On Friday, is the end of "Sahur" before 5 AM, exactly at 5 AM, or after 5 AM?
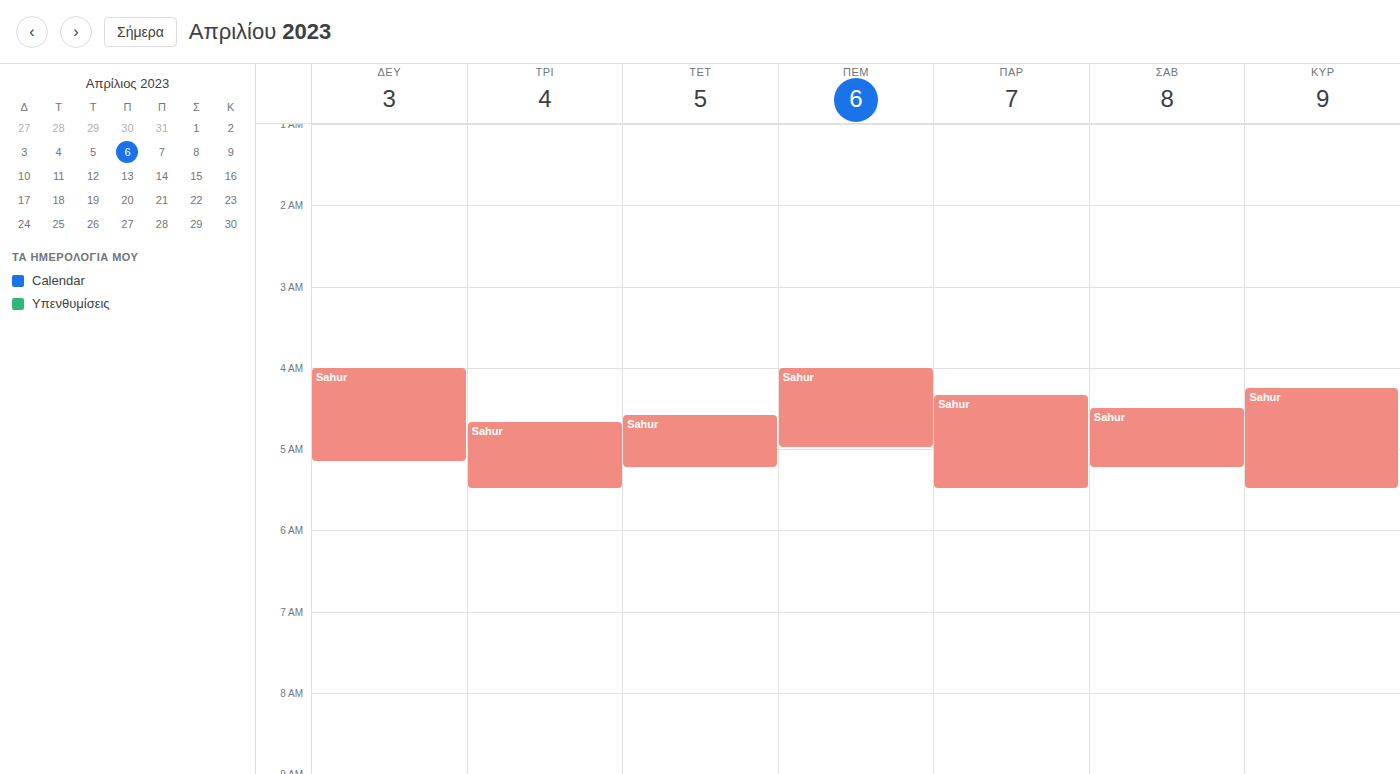
5:30 AM -- after 5 AM, 30 minutes below the 5 AM line.